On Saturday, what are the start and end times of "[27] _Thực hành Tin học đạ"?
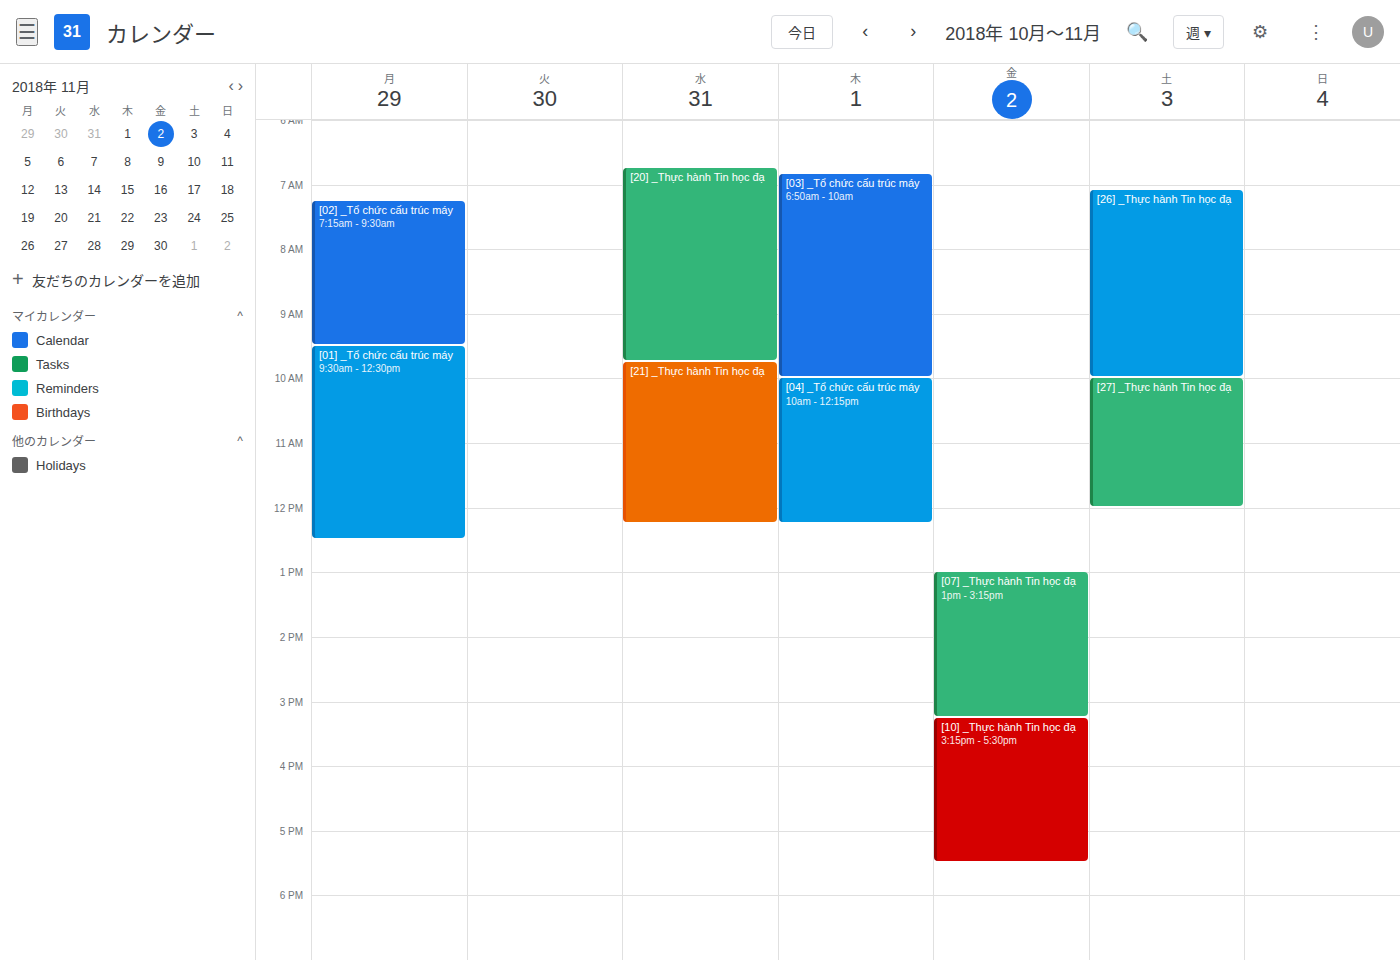
10:00 AM to 12:00 PM